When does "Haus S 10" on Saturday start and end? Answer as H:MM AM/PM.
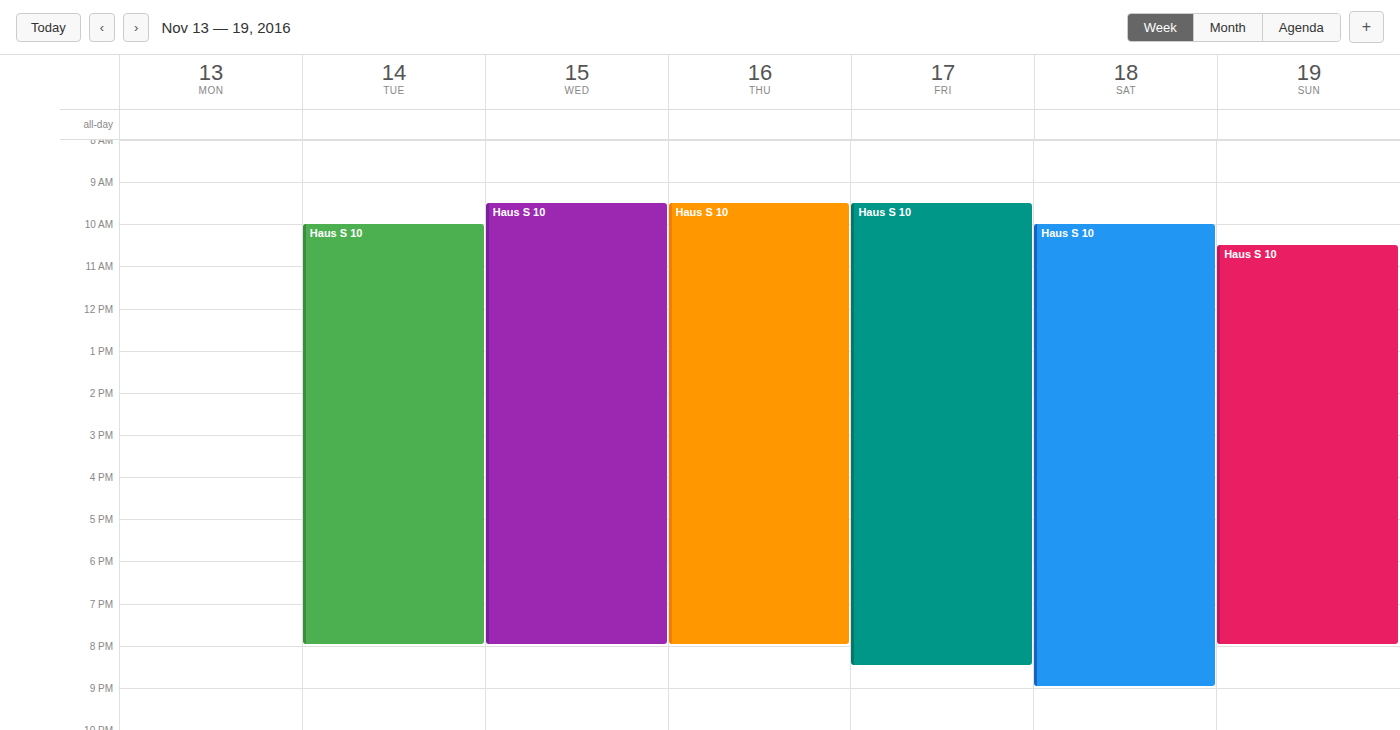
10:00 AM to 9:00 PM